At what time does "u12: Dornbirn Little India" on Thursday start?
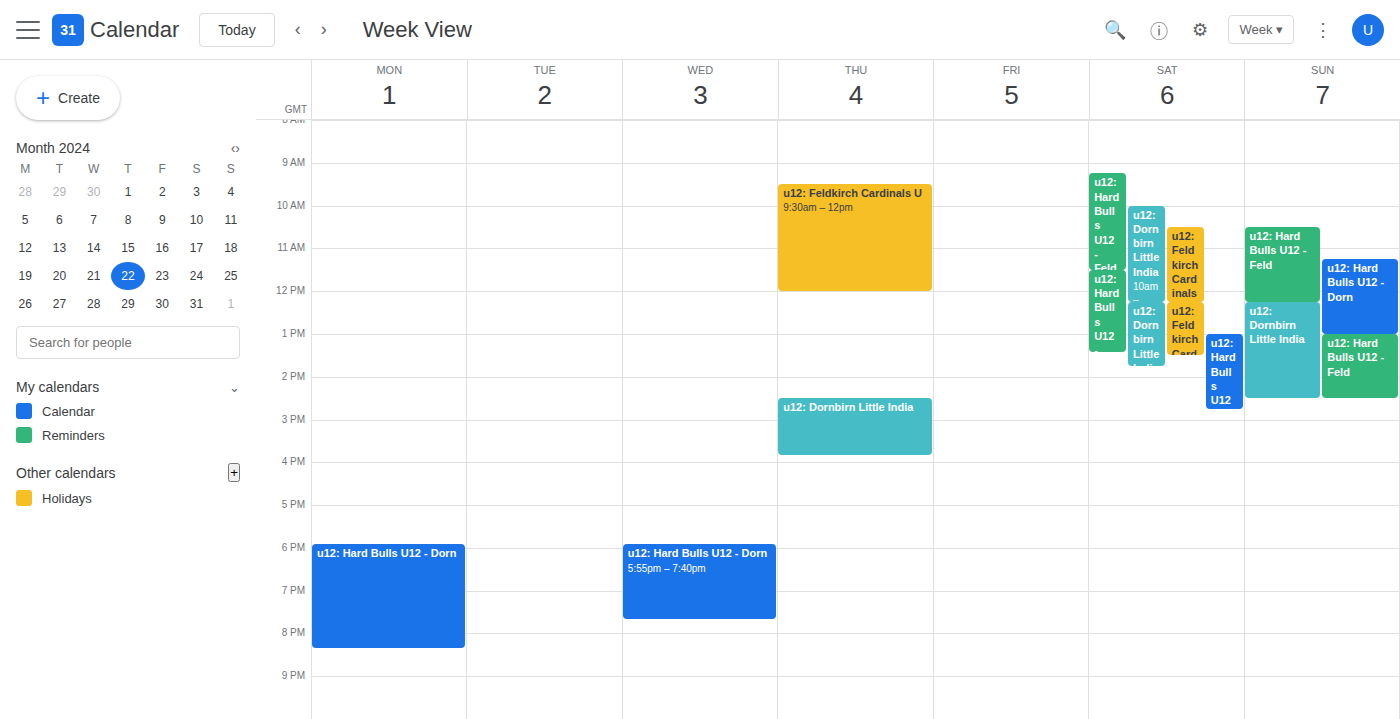
2:30 PM